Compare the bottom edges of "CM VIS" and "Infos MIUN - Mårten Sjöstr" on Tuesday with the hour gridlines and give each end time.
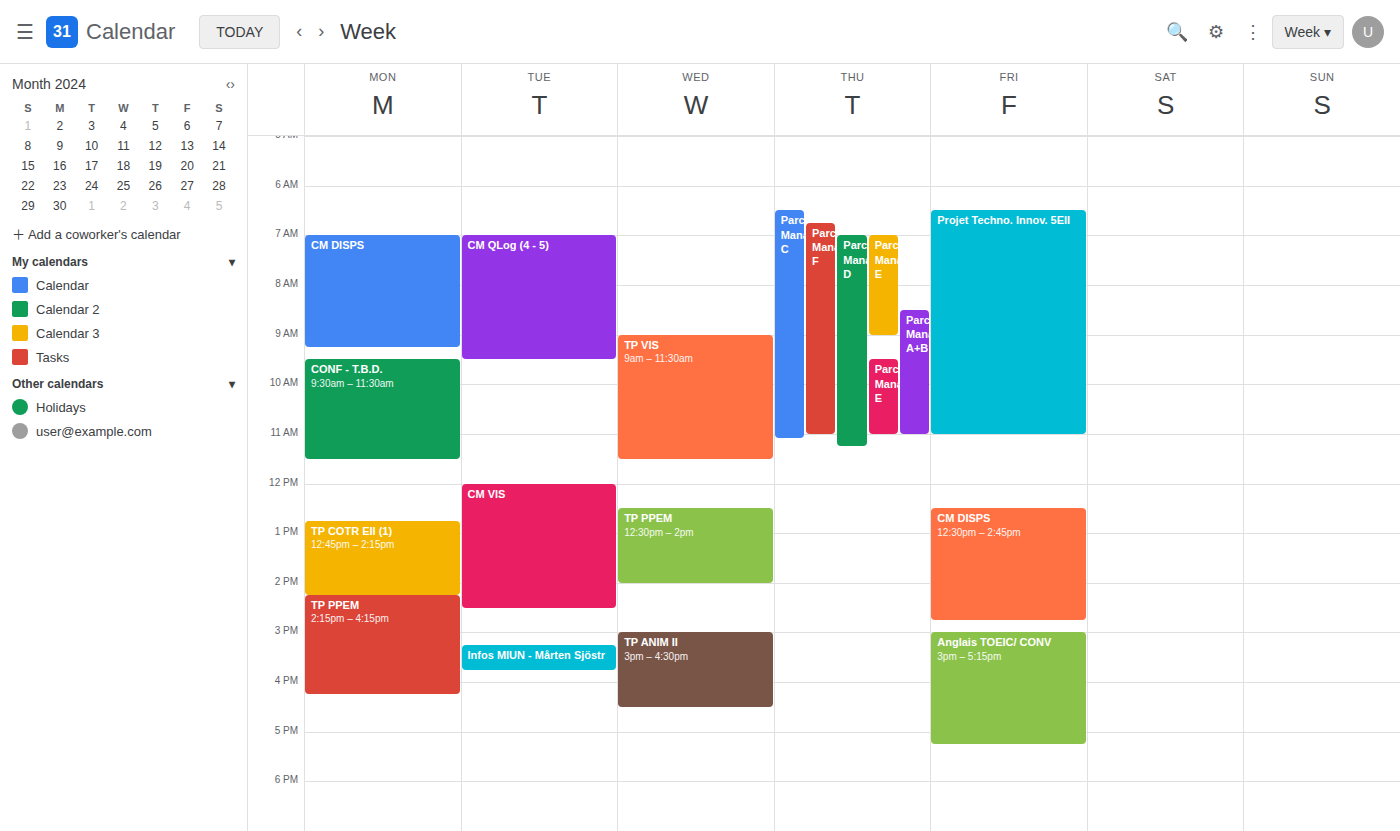
"CM VIS": 14:30, halfway between the 14:00 and 15:00 lines. "Infos MIUN - Mårten Sjöstr": 15:45, neither: three quarters of the way from the 15:00 line to the 16:00 line.